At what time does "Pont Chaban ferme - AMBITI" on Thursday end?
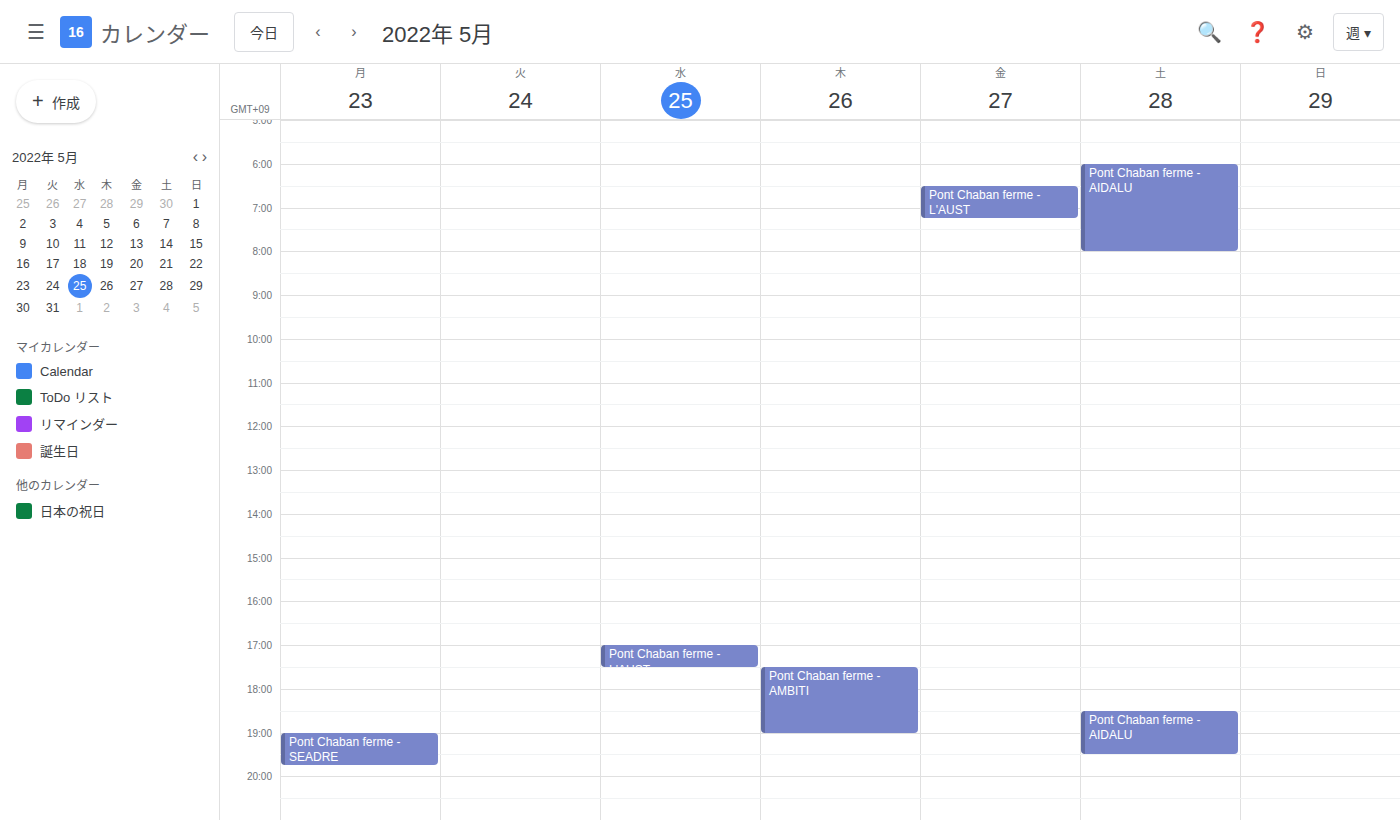
7:00 PM